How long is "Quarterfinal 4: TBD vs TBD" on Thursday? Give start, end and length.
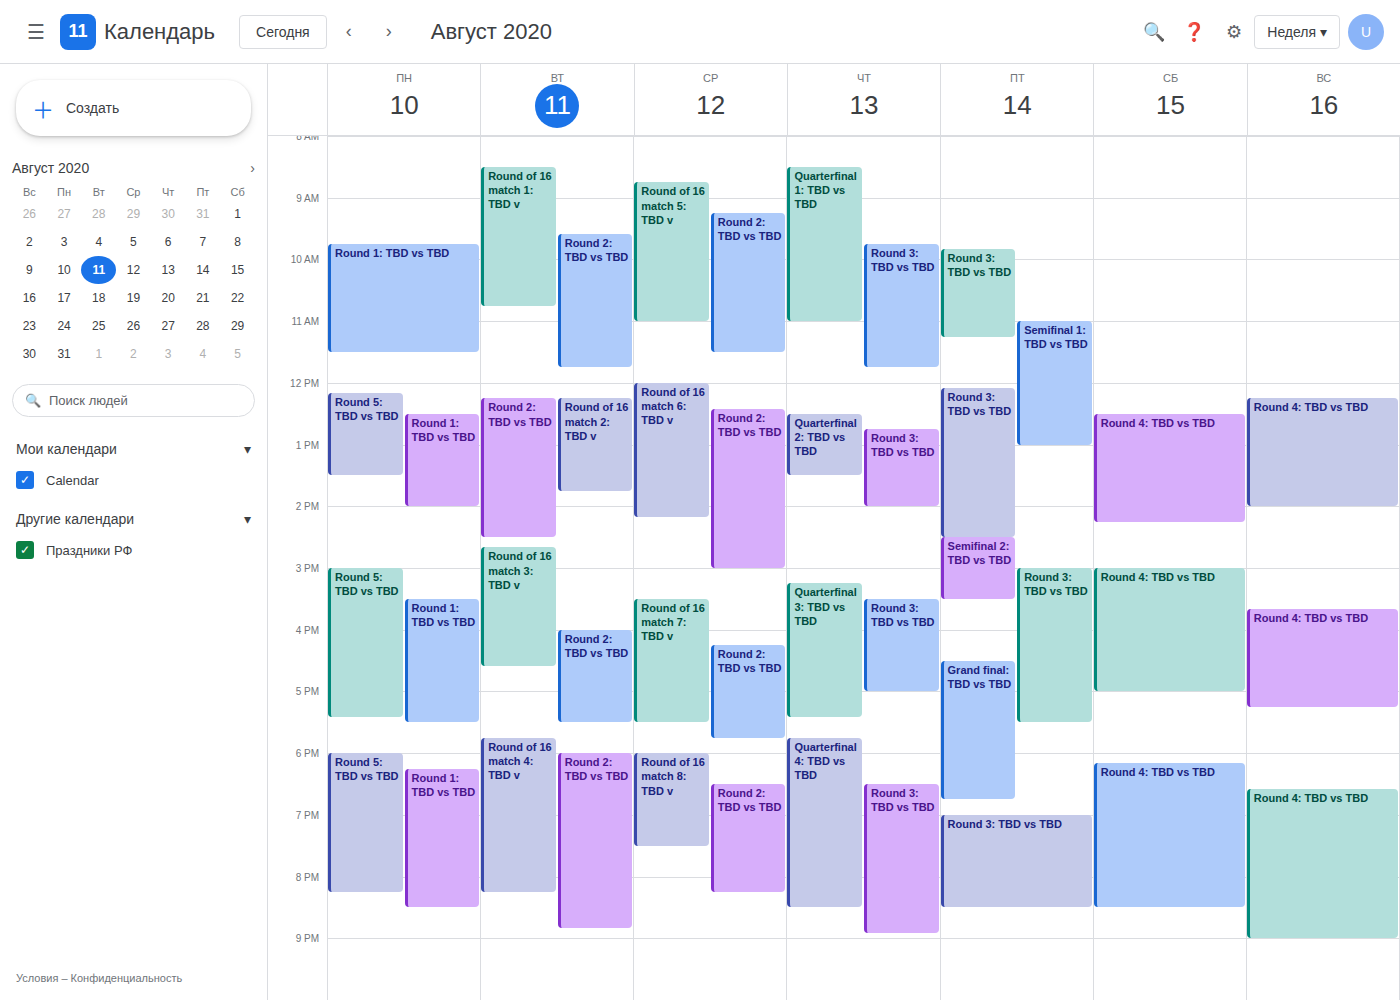
5:45 PM to 8:30 PM, 2 hours 45 minutes